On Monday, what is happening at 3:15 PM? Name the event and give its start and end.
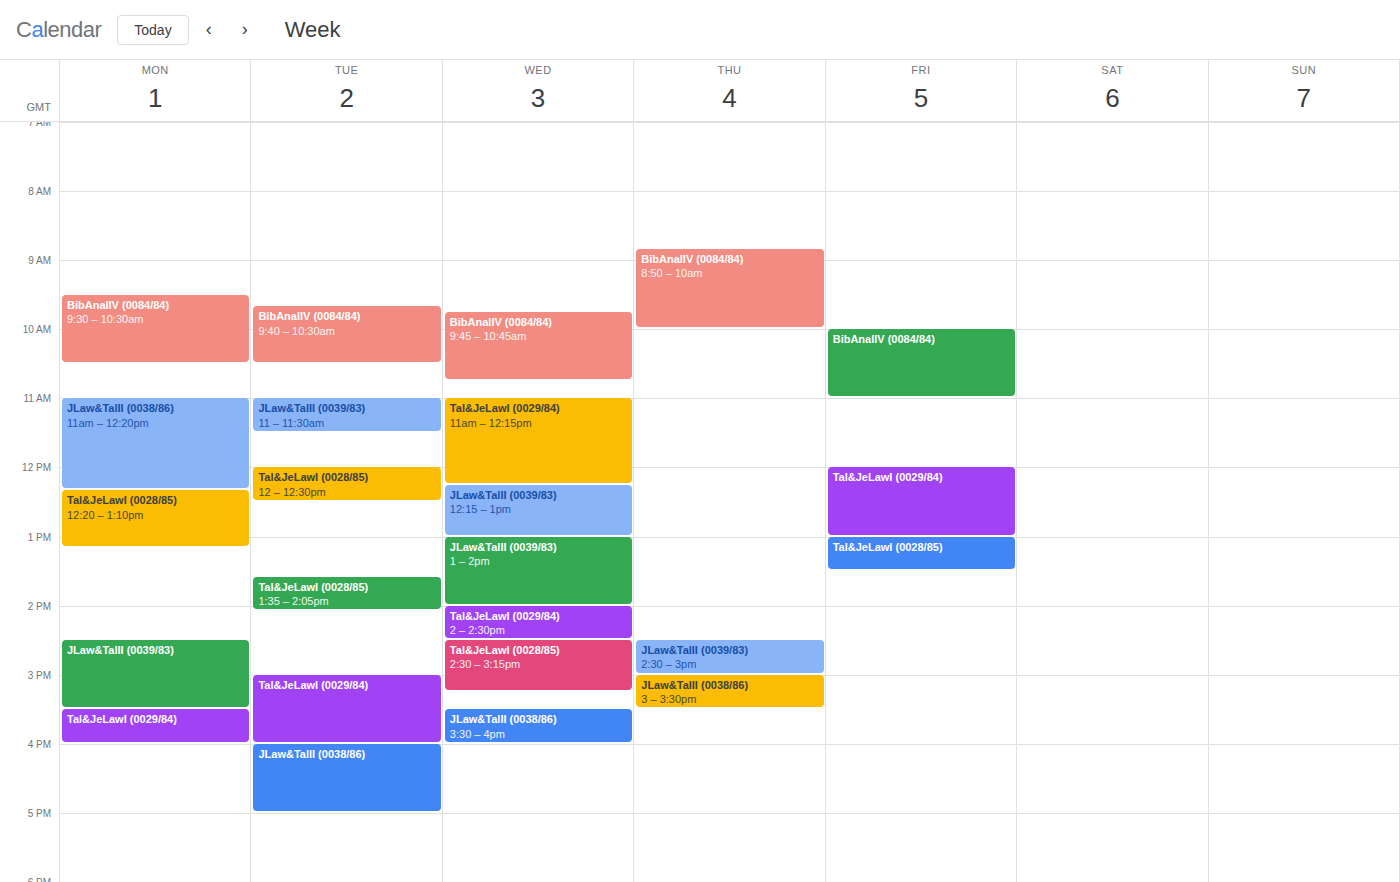
"JLaw&TalII (0039/83)", 2:30 PM to 3:30 PM